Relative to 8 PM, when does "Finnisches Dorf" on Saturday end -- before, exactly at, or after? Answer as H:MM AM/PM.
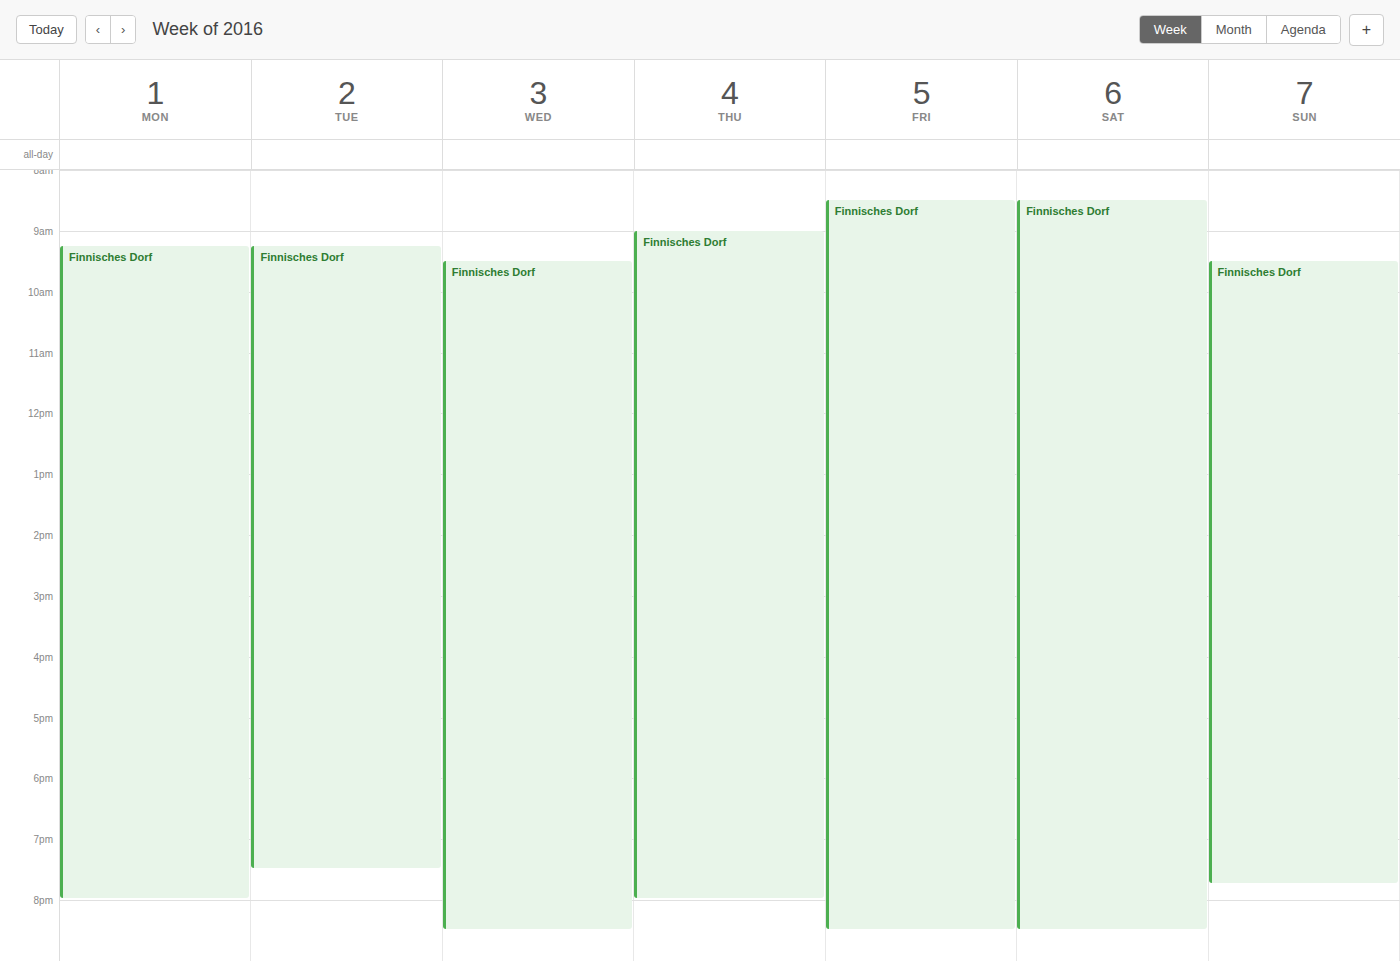
8:30 PM -- after 8 PM, 30 minutes below the 8 PM line.